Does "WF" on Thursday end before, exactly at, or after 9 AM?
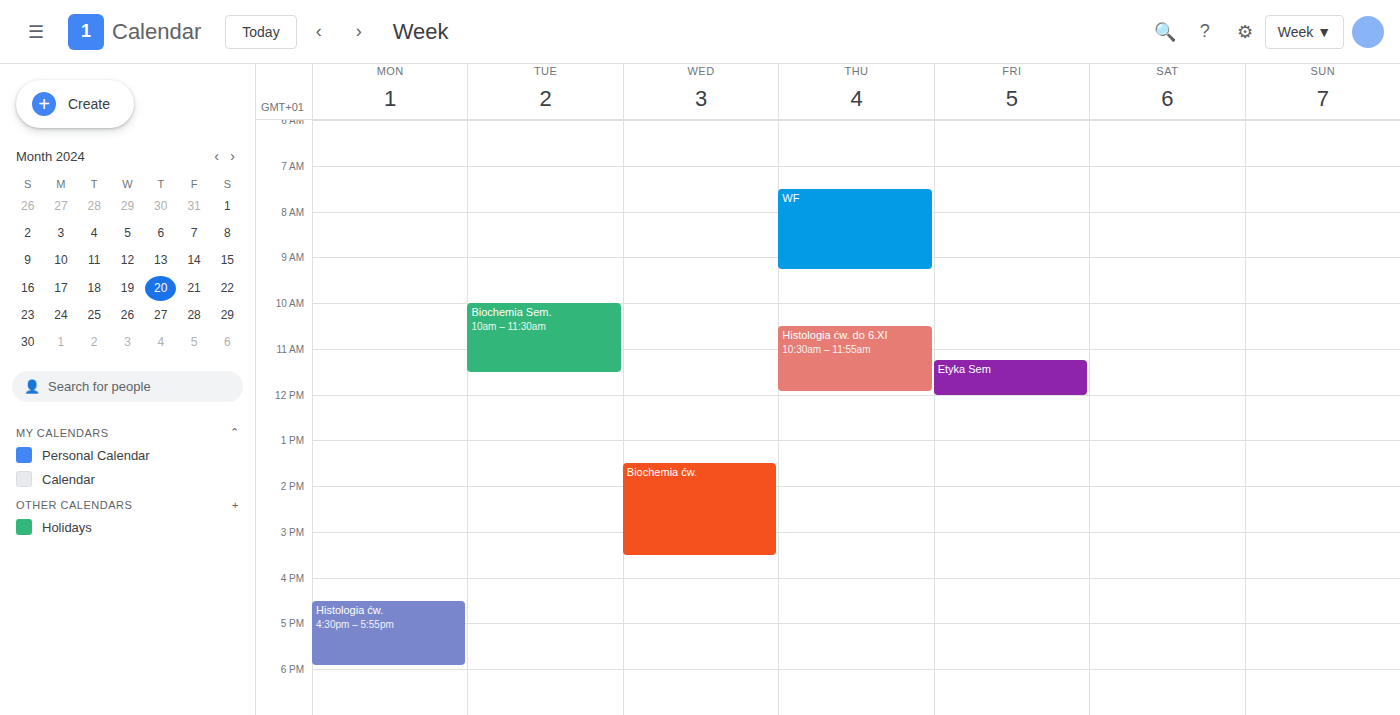
9:15 AM -- after 9 AM, 15 minutes below the 9 AM line.